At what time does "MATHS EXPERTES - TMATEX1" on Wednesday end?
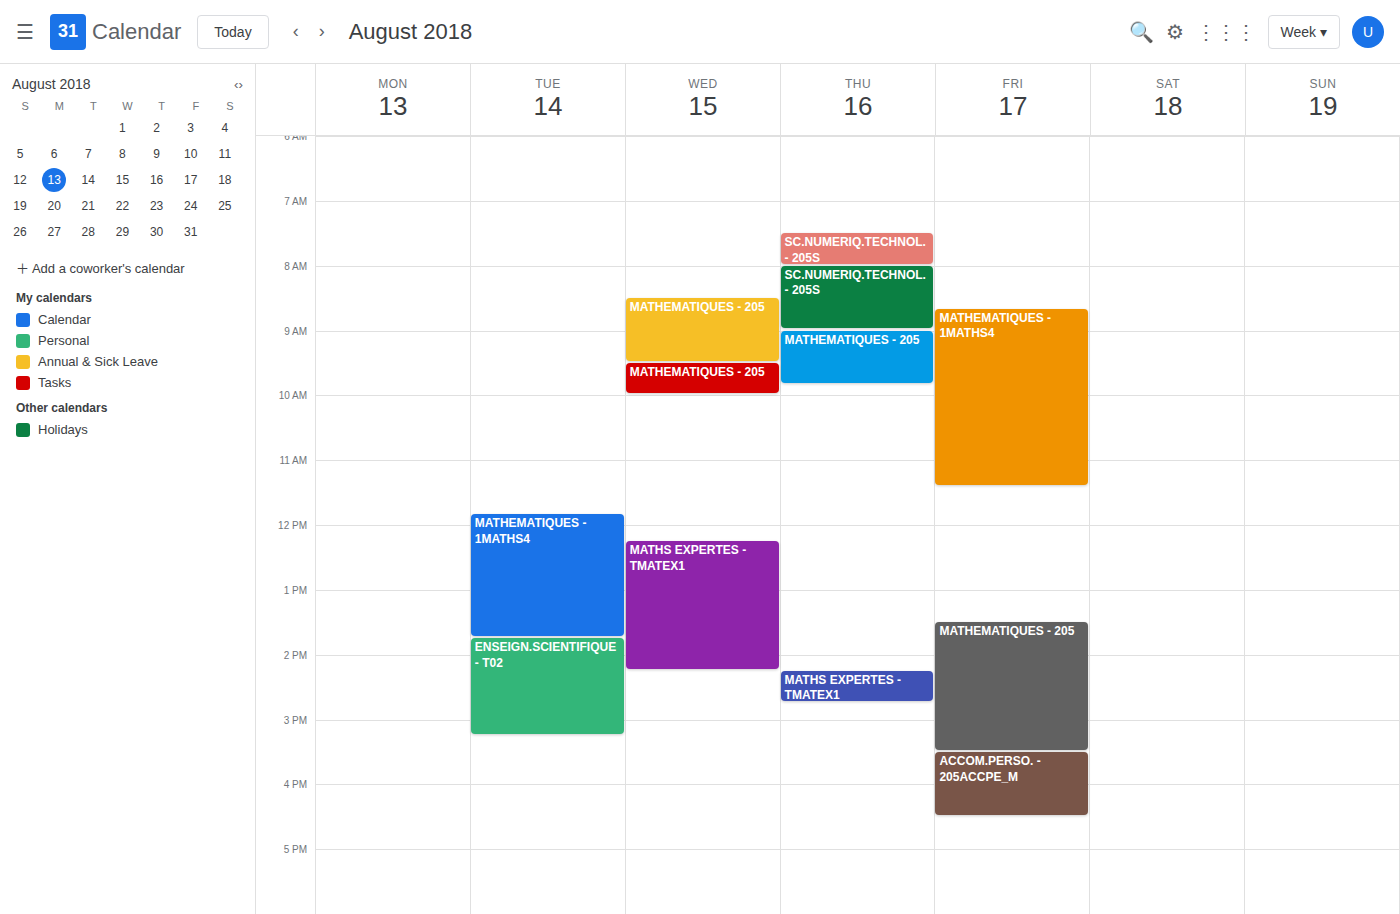
2:15 PM